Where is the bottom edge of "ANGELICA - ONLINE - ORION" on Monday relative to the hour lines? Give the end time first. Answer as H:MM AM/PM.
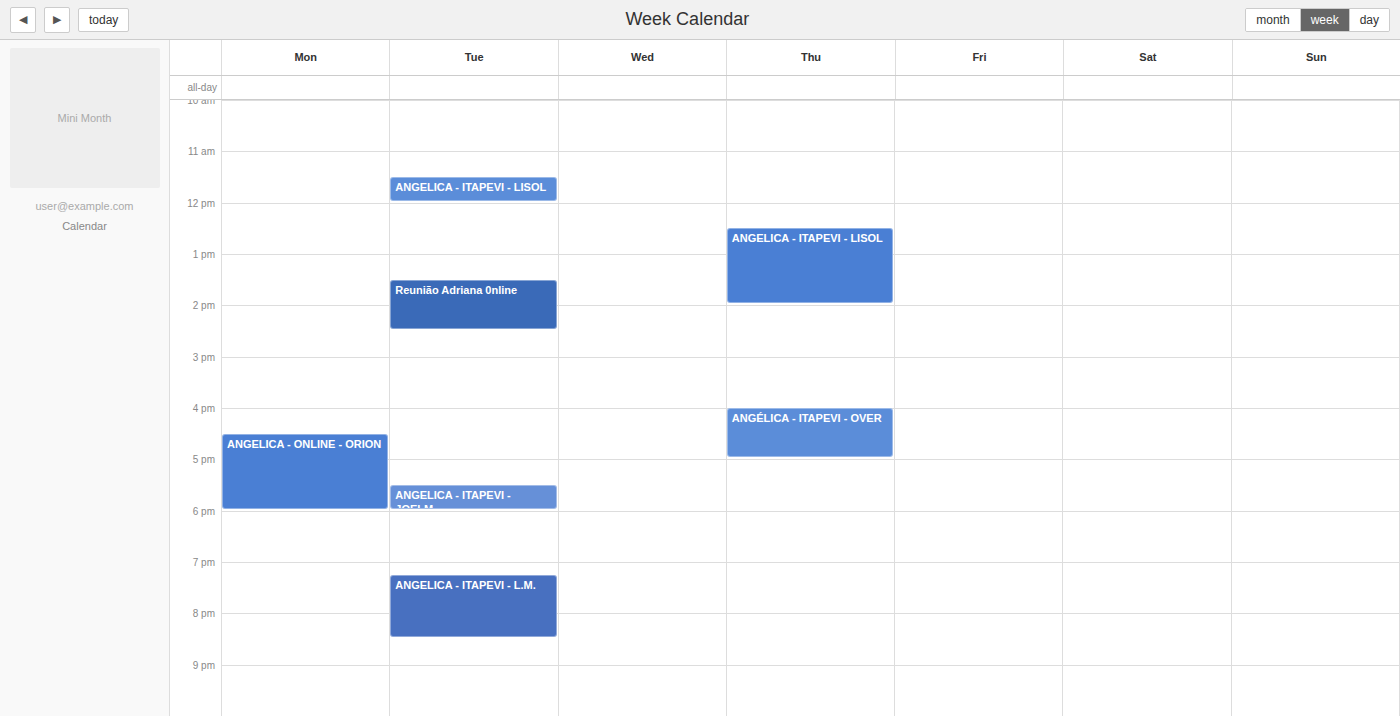
6:00 PM -- exactly on the 6 PM line.